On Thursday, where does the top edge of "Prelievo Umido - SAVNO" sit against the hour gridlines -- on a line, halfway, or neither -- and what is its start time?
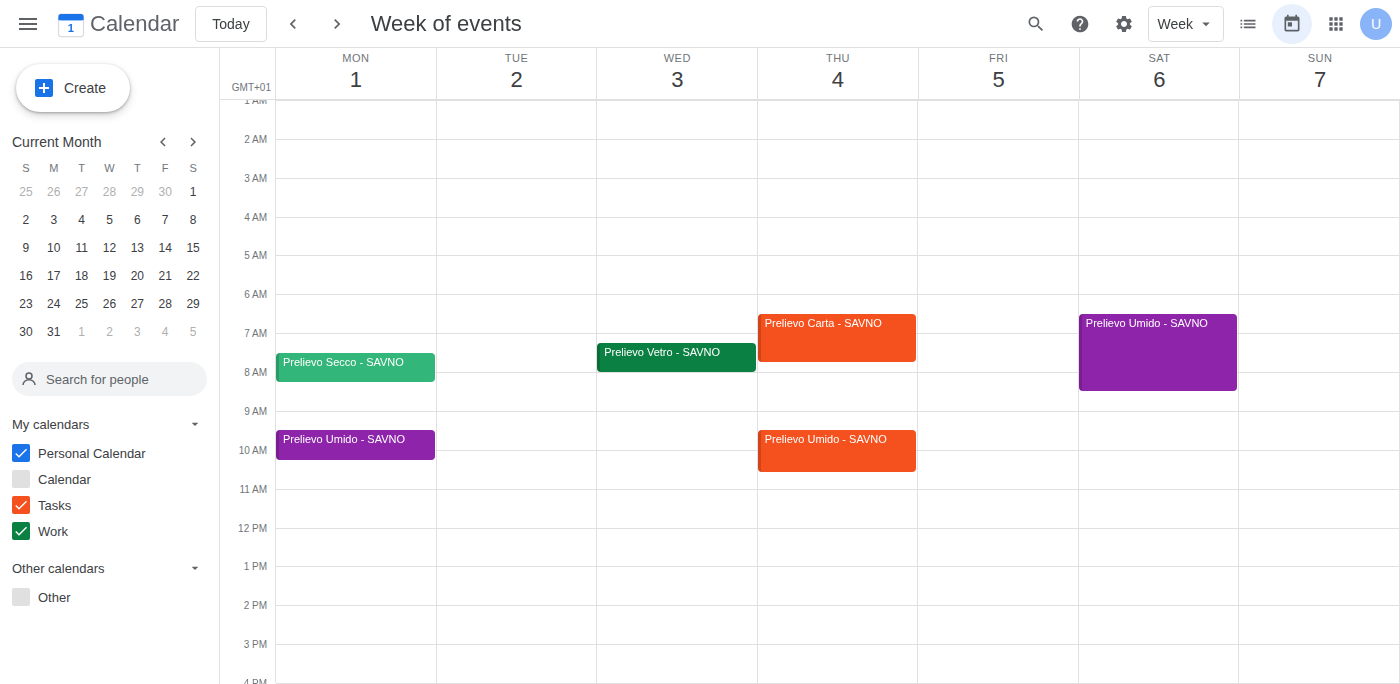
9:30 AM -- halfway between the 9 AM and 10 AM lines.